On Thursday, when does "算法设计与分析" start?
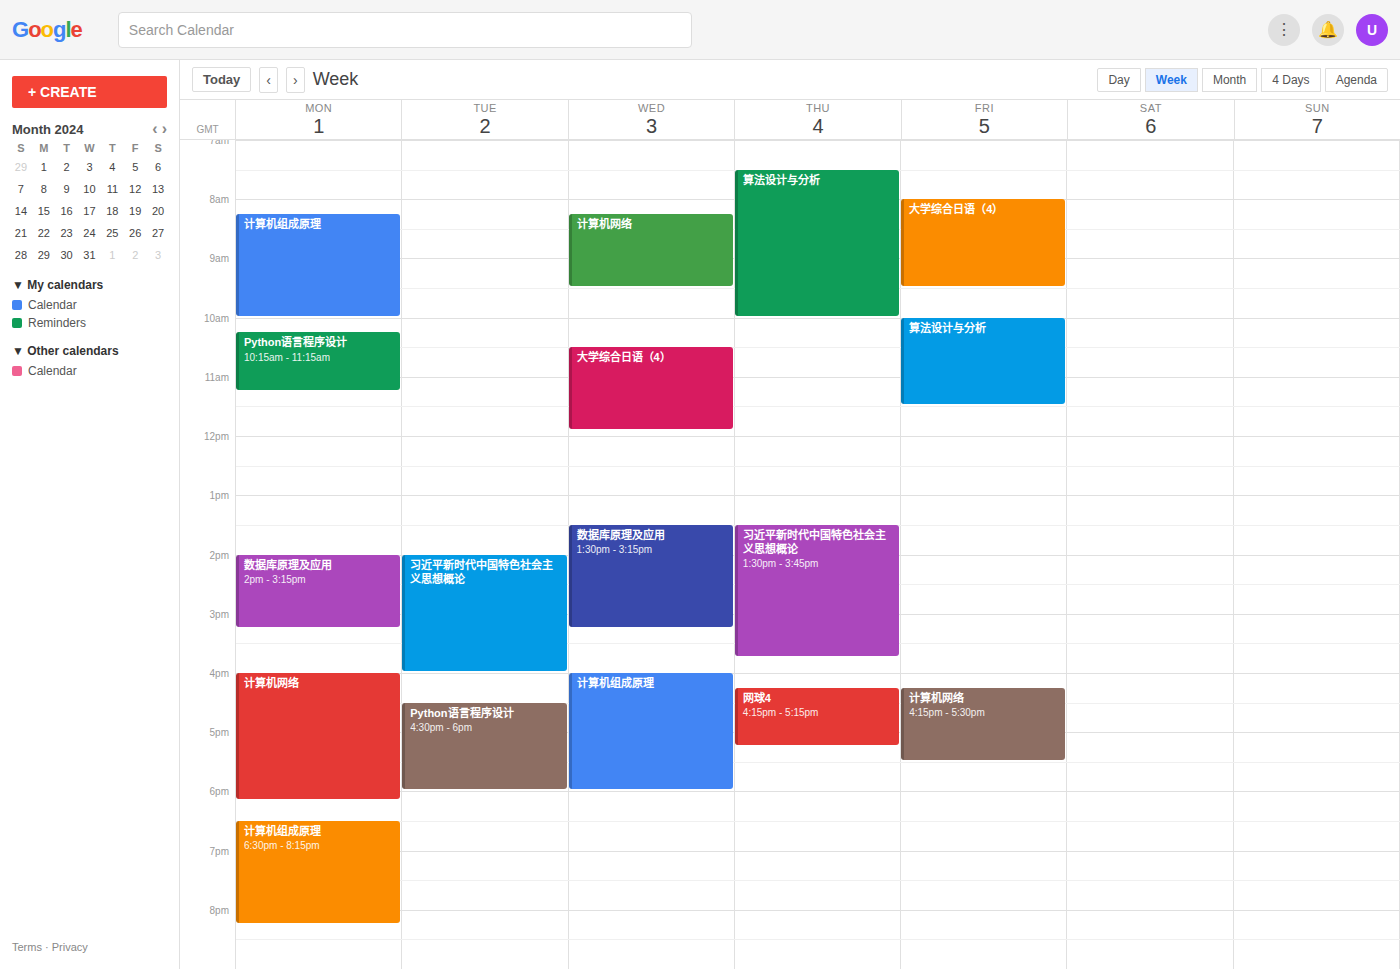
7:30 AM